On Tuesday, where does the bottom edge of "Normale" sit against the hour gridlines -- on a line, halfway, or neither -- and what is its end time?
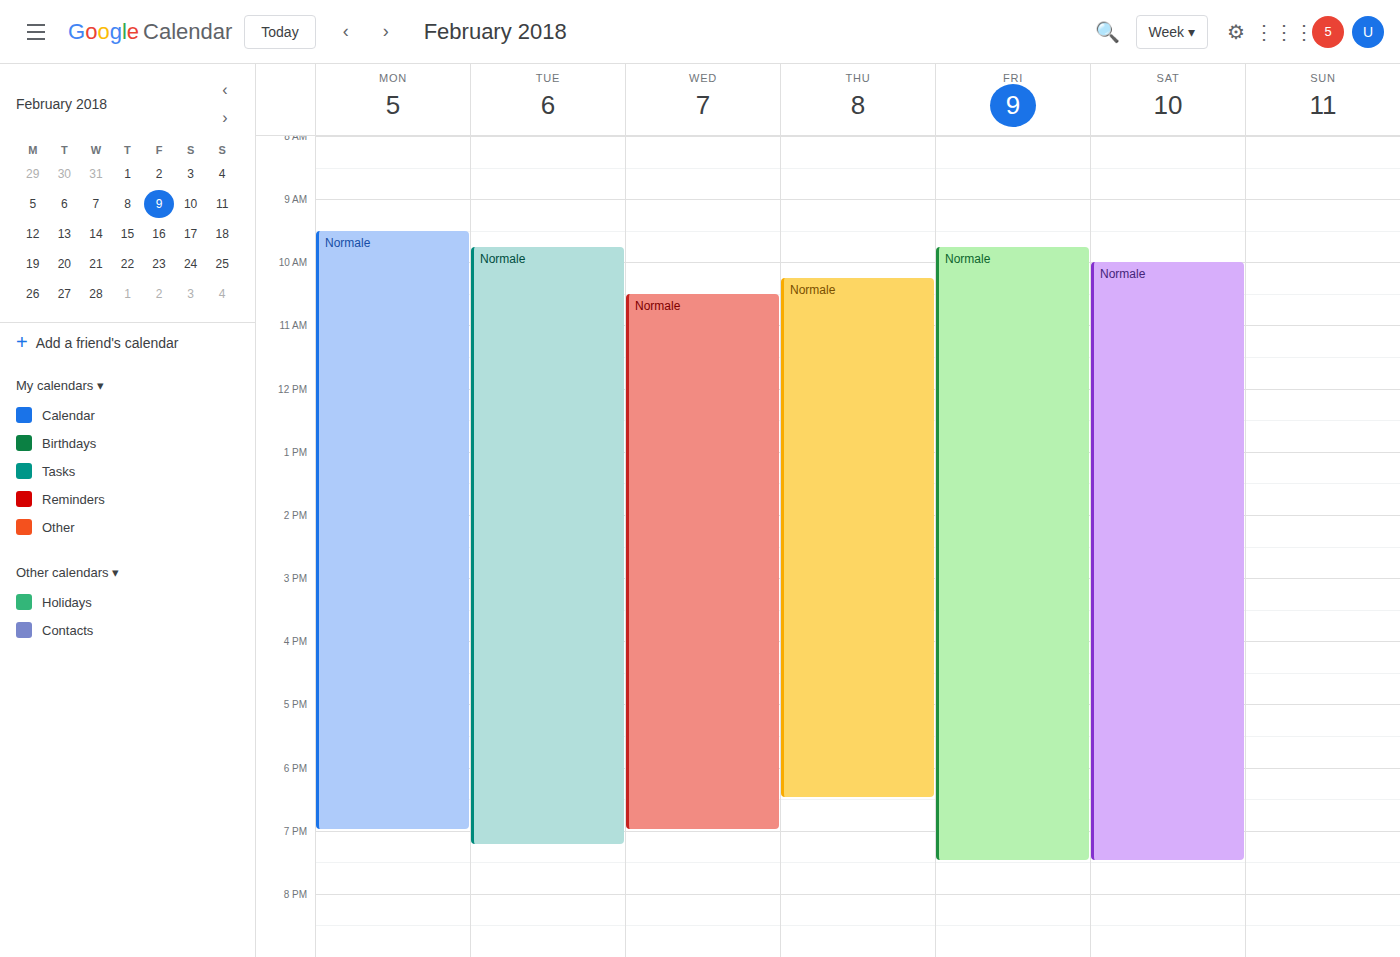
7:15 PM -- neither: a quarter of the way from the 7 PM line to the 8 PM line.